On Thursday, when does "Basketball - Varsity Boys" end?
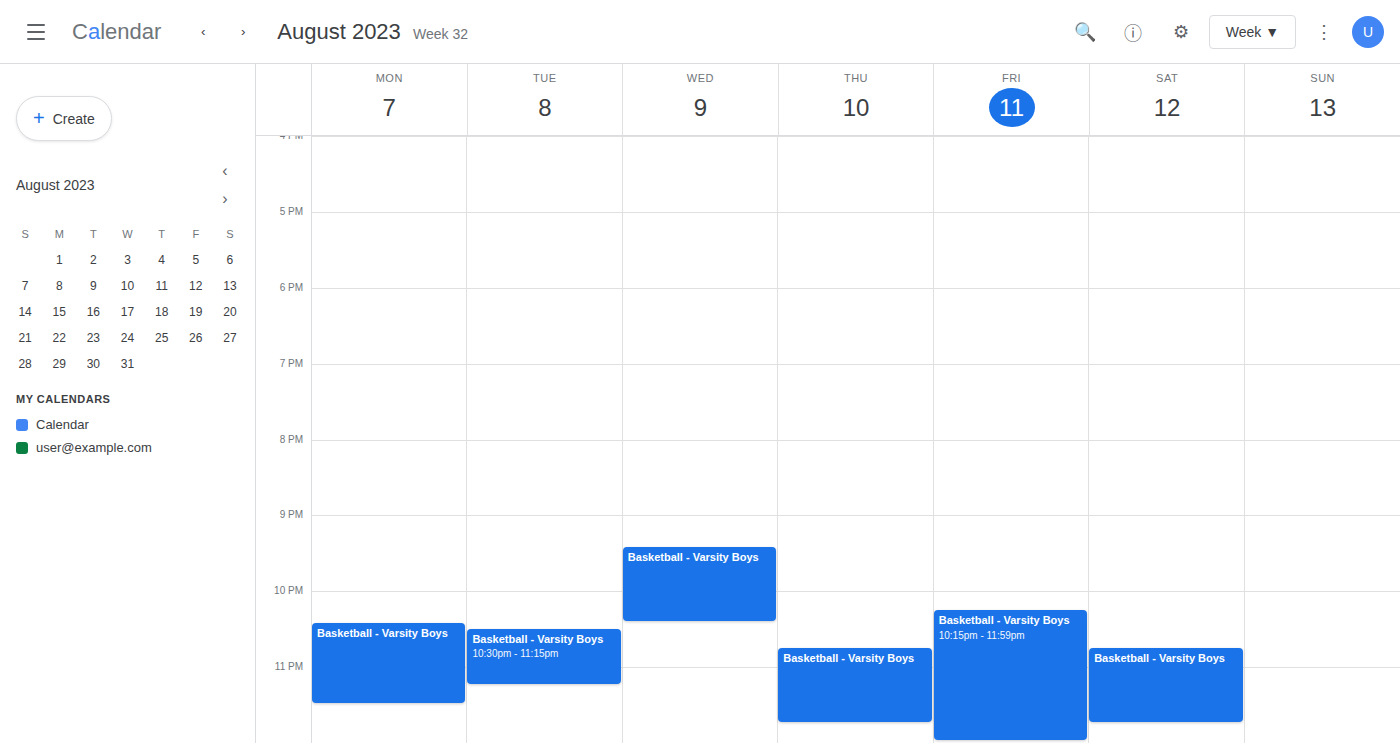
11:45 PM